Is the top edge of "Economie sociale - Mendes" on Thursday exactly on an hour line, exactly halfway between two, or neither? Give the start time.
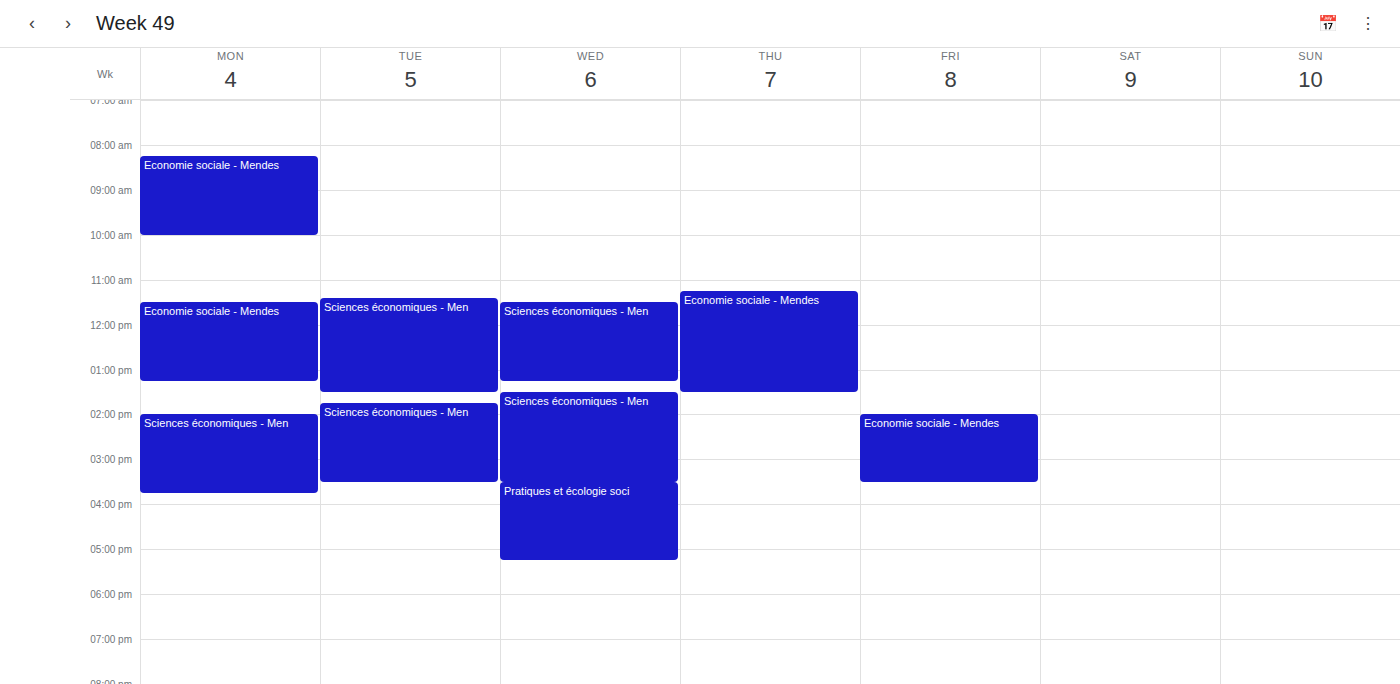
11:15 AM -- neither: a quarter of the way from the 11 AM line to the 12 PM line.